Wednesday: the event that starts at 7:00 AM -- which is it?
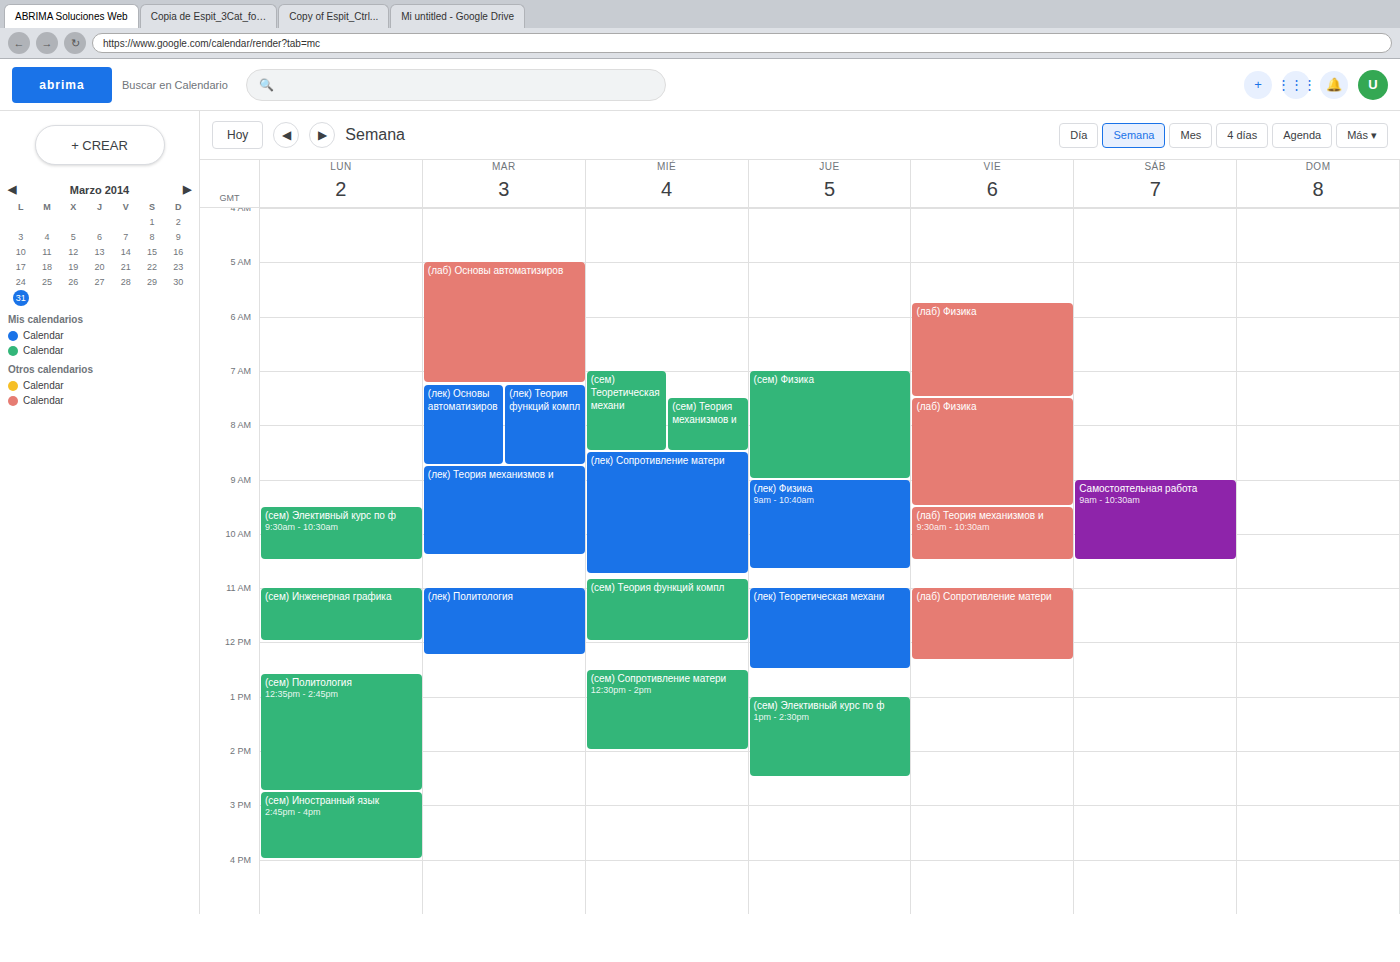
"(сем) Теоретическая механи"